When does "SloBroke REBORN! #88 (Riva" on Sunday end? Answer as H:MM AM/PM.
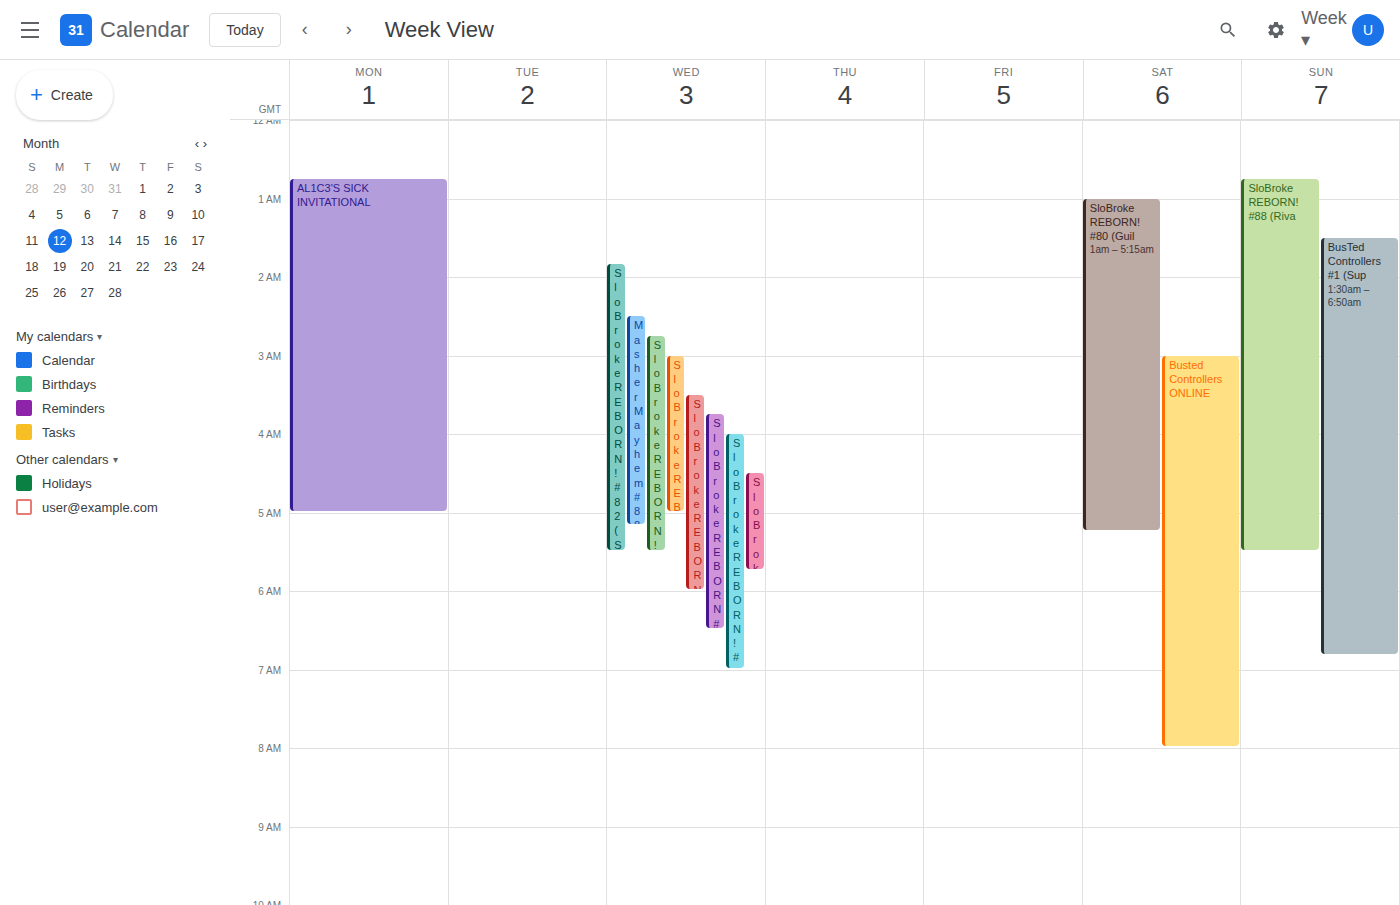
5:30 AM